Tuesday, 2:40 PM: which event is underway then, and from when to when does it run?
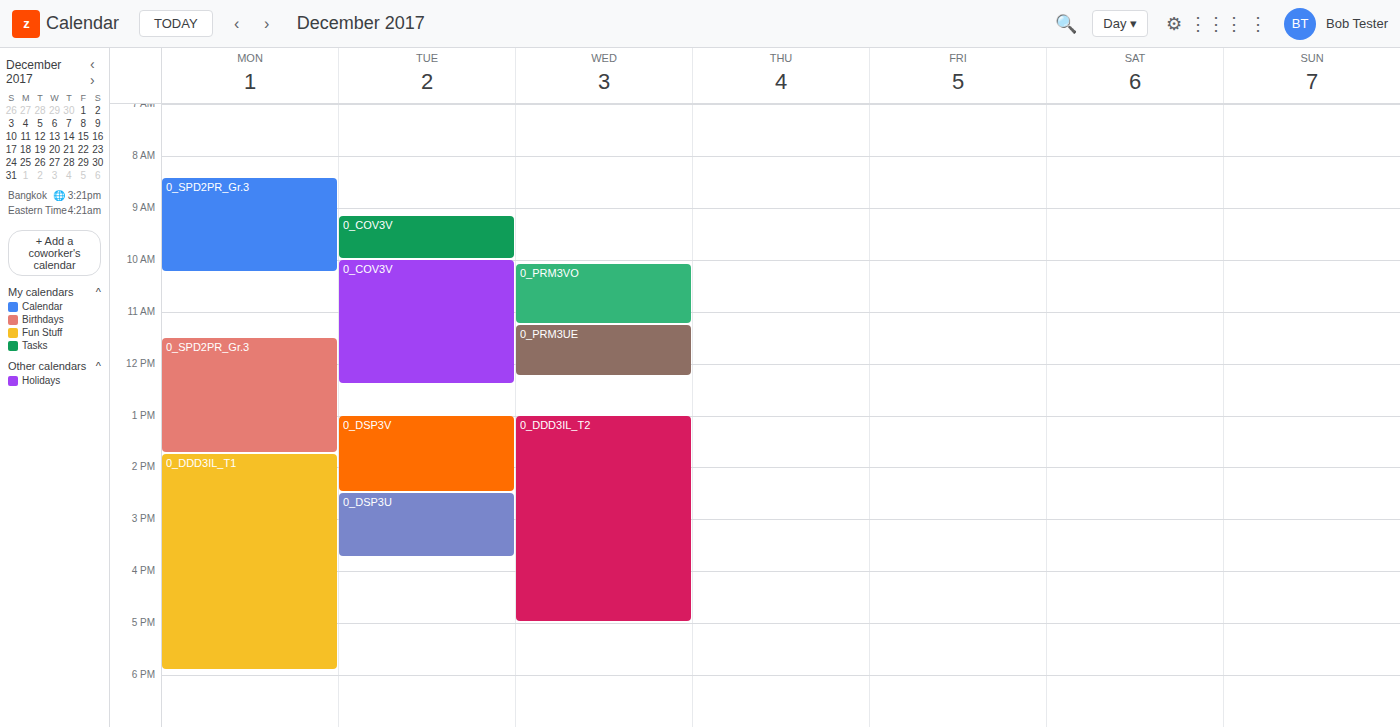
"0_DSP3U", 2:30 PM to 3:45 PM